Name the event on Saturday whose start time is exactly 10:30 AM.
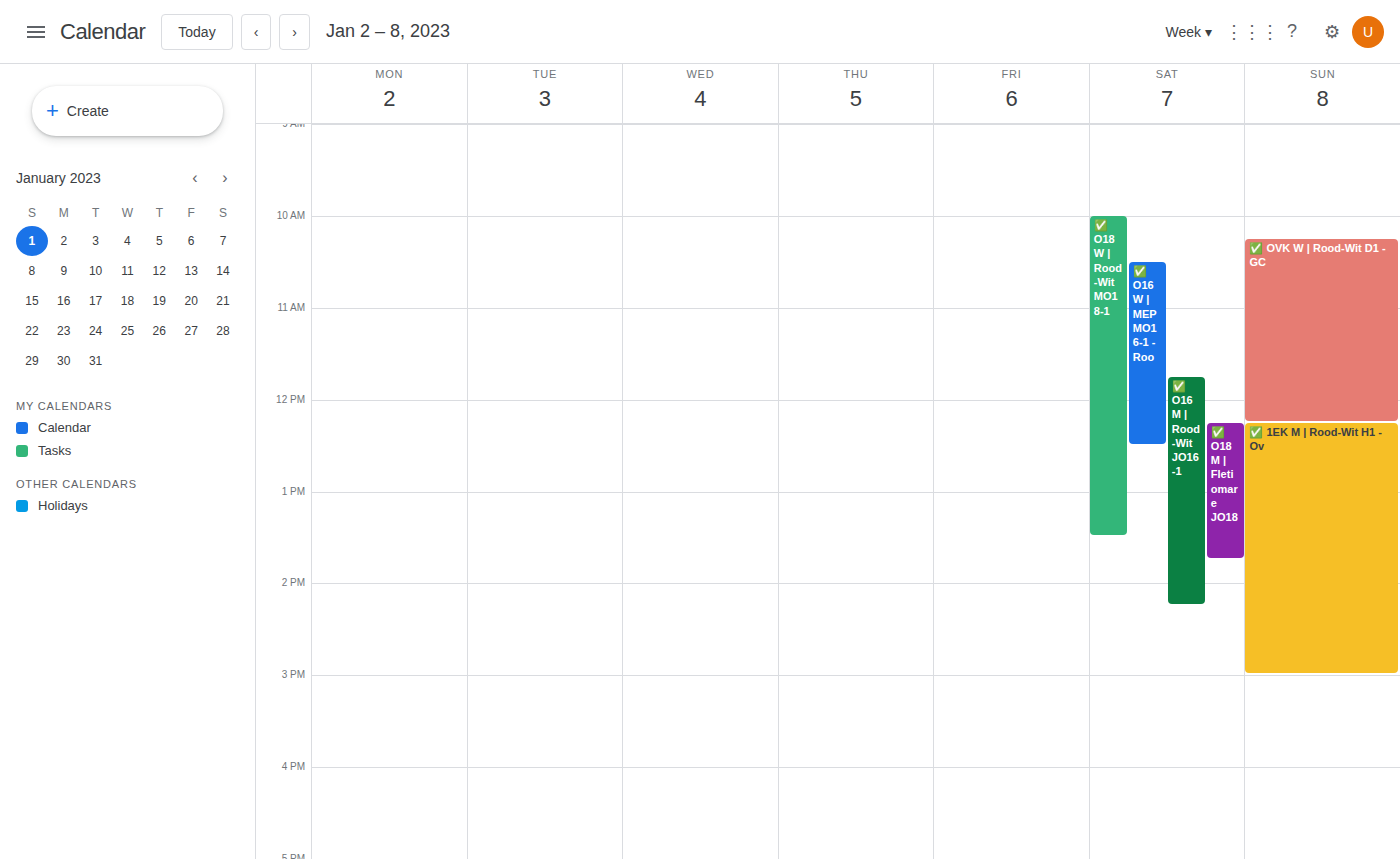
"✅ O16 W | MEP MO16-1 - Roo"